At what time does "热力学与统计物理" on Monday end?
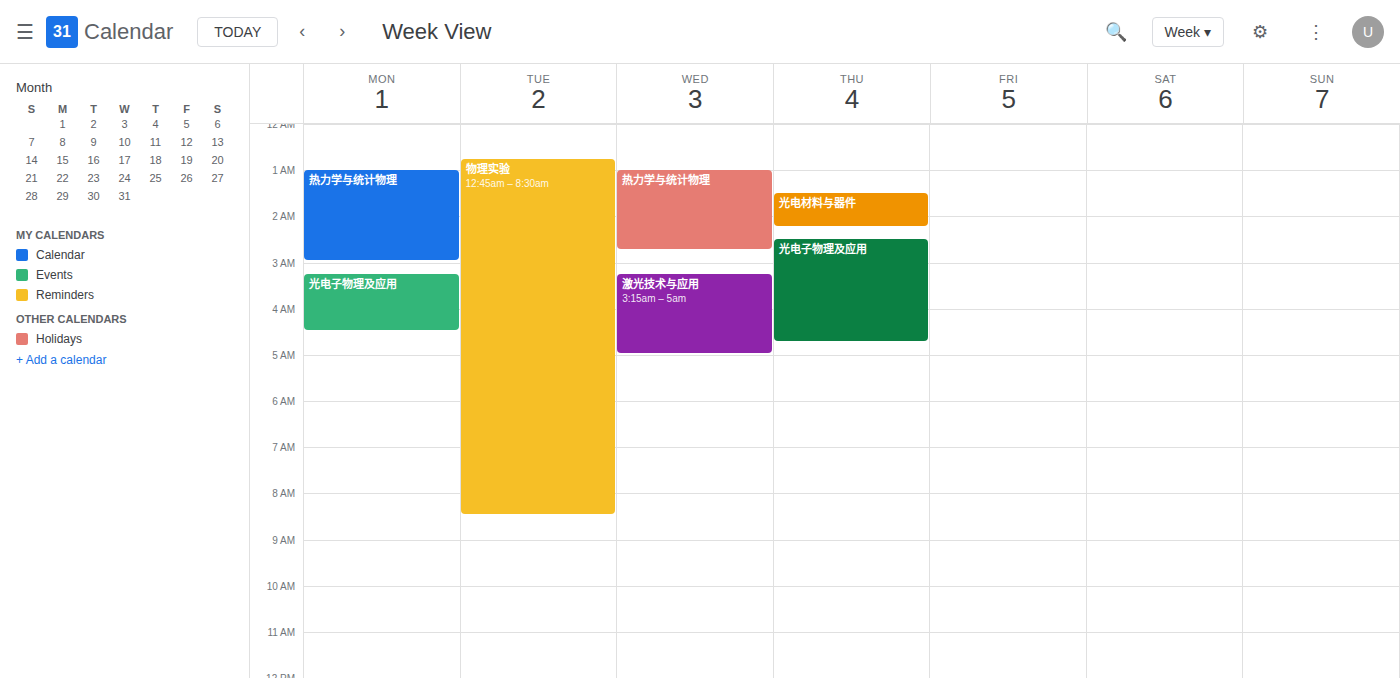
03:00